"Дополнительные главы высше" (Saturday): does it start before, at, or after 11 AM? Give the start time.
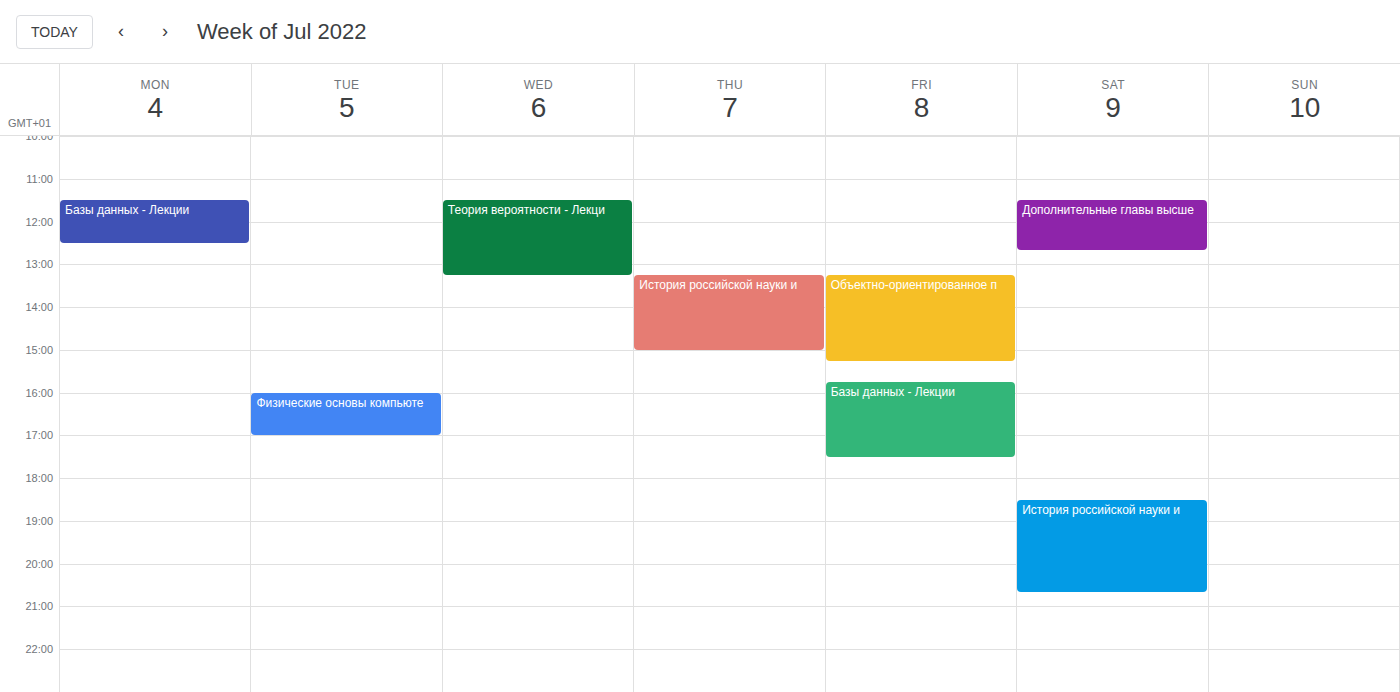
11:30 AM -- after 11 AM, 30 minutes below the 11 AM line.